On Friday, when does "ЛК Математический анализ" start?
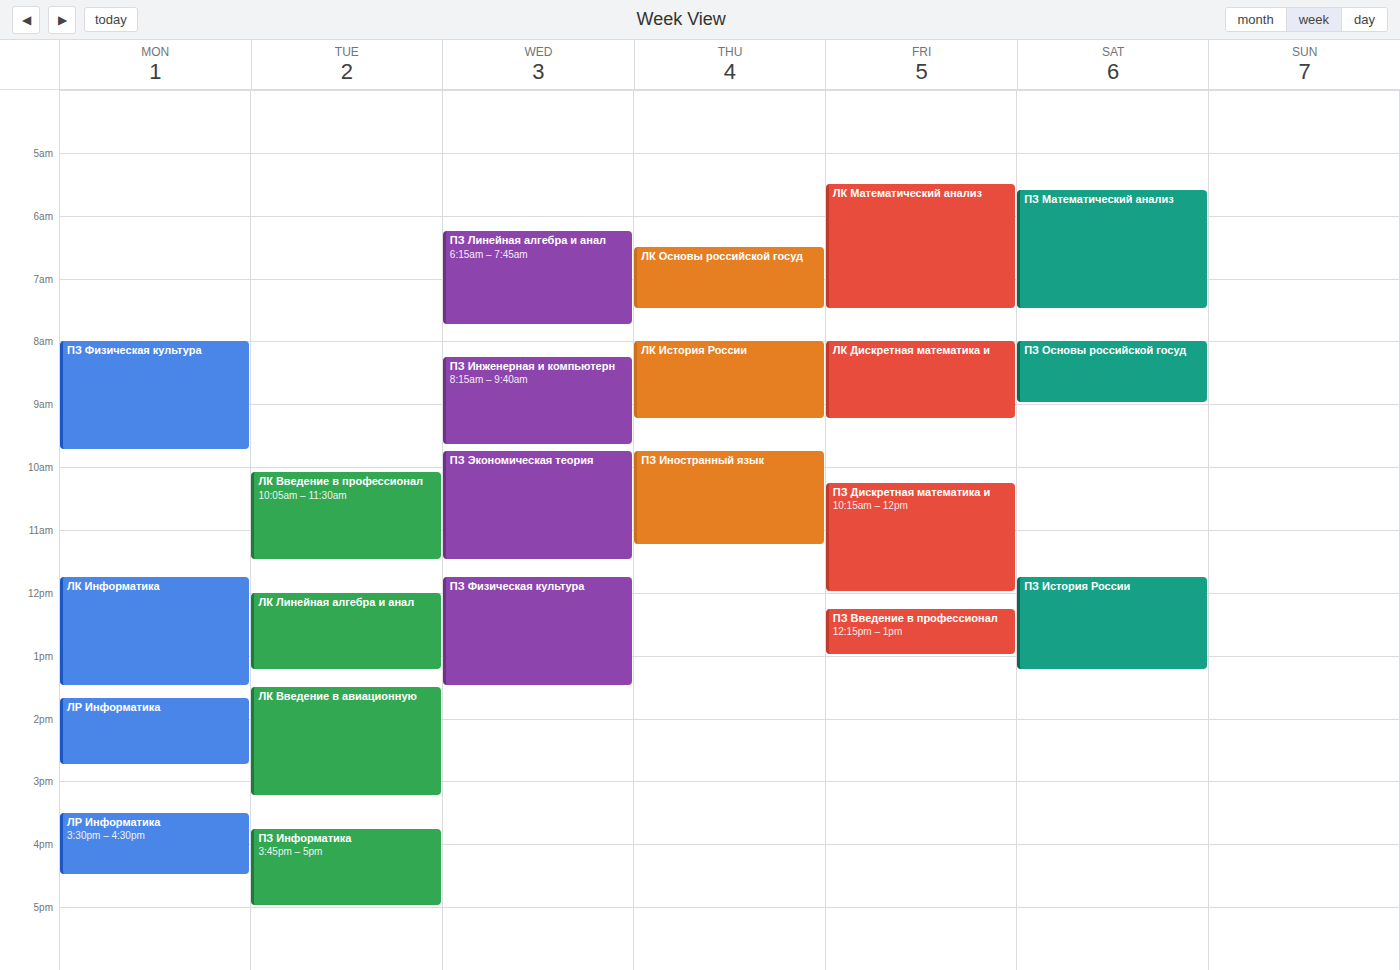
5:30 AM